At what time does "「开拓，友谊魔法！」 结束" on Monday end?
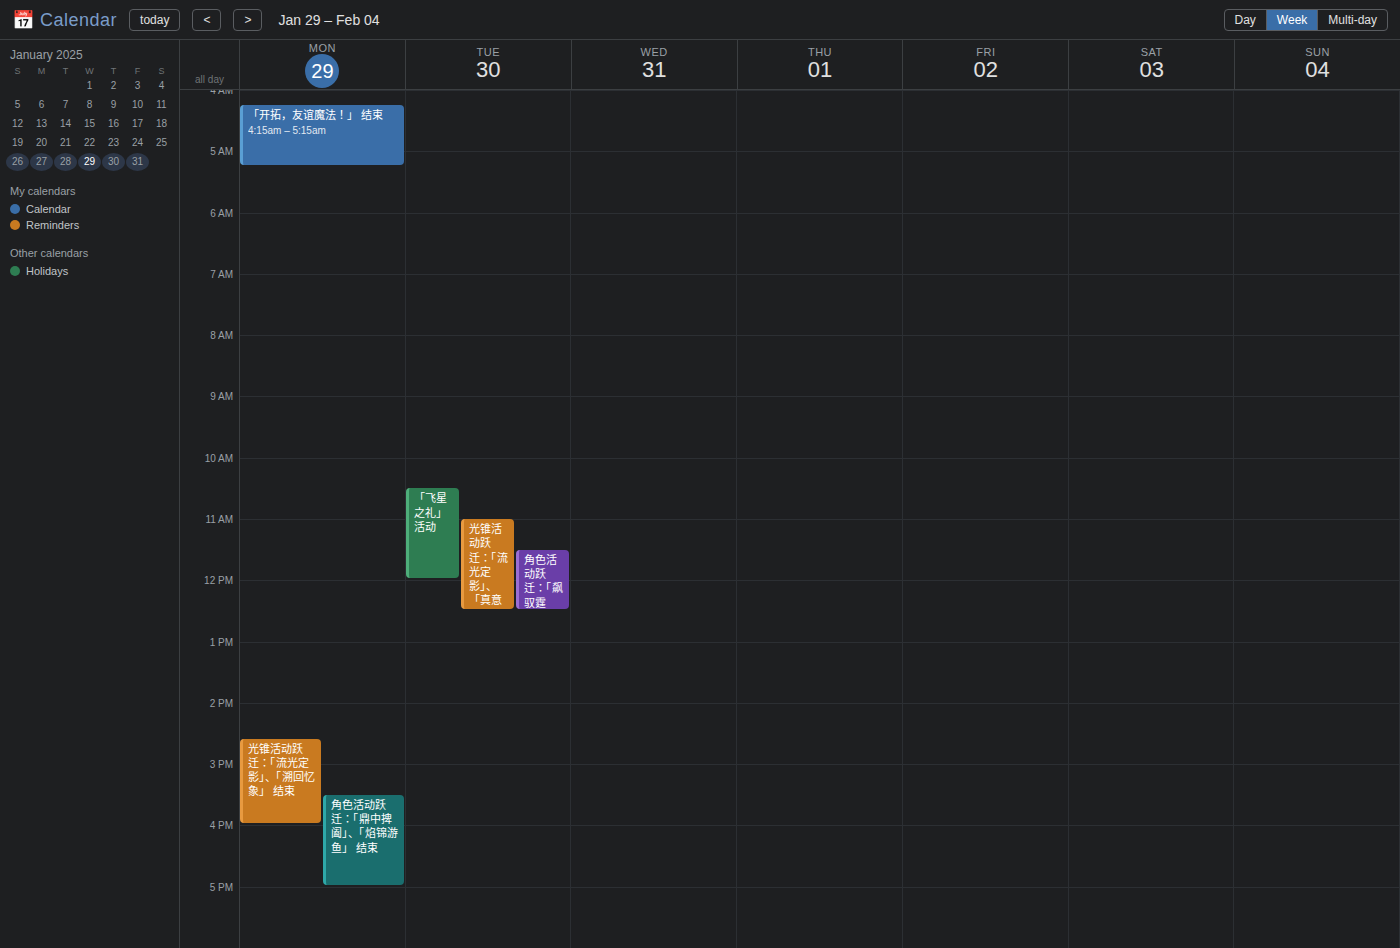
5:15 AM